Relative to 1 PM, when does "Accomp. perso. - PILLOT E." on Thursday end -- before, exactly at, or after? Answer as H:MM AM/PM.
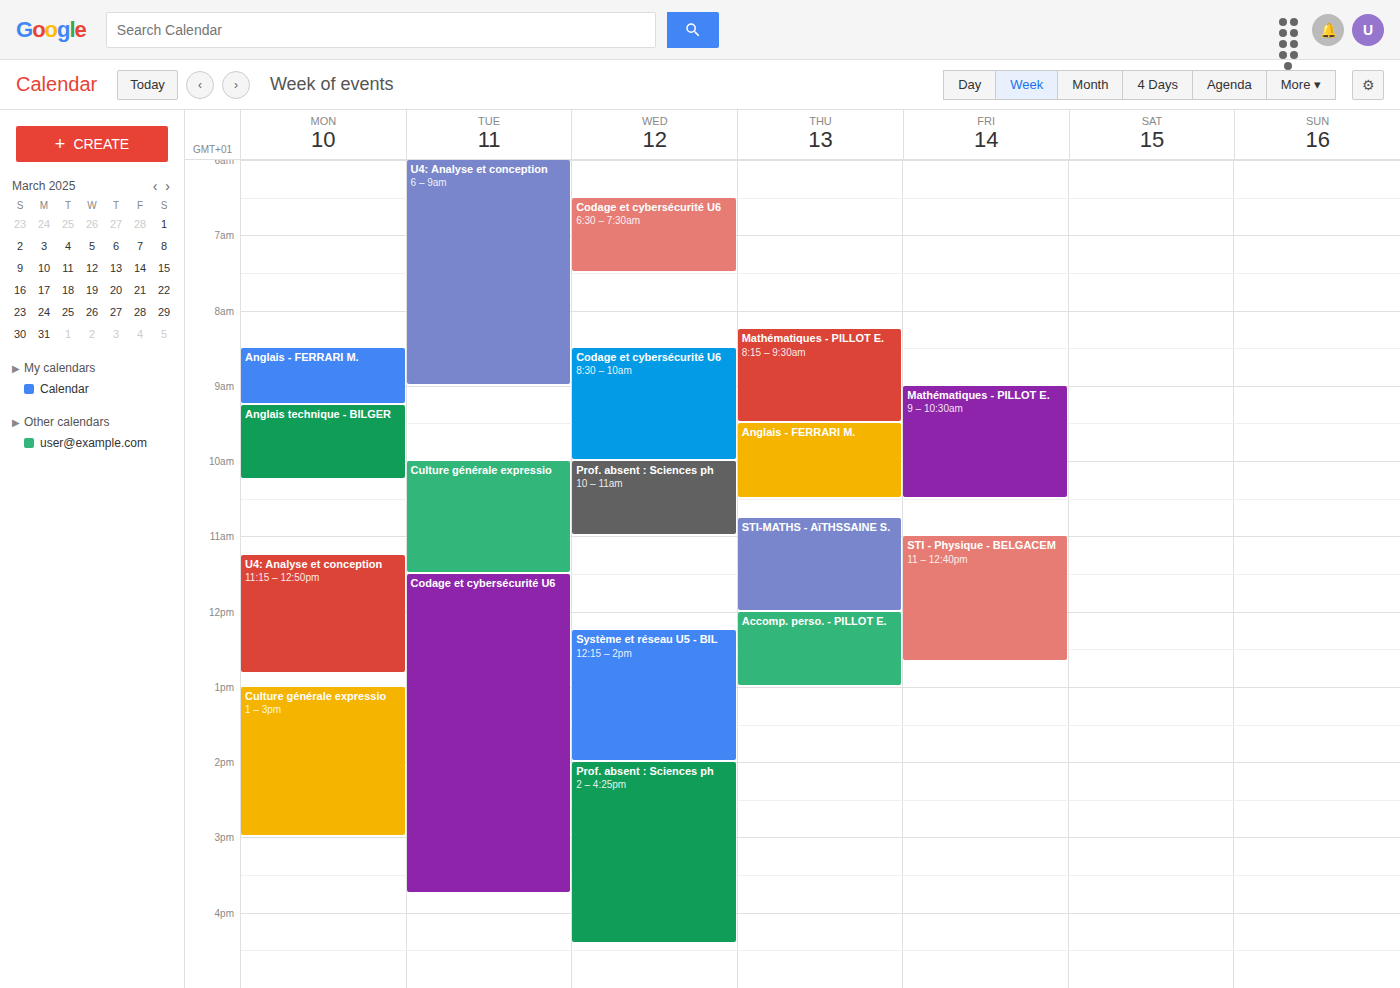
1:00 PM -- exactly at 1 PM, on the 1 PM line.